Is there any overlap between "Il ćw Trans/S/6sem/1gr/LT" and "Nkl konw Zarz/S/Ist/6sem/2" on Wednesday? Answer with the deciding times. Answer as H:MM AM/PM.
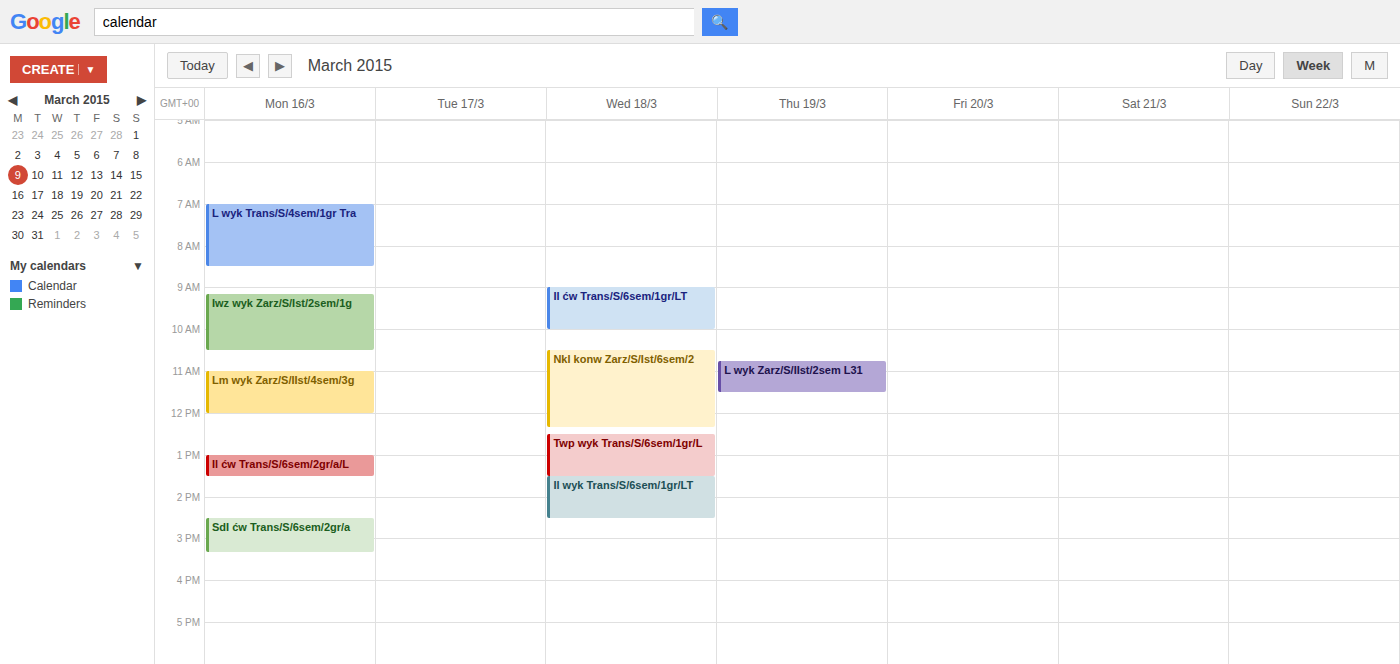
"Il ćw Trans/S/6sem/1gr/LT" ends at 10:00 AM and "Nkl konw Zarz/S/Ist/6sem/2" starts at 10:30 AM -- no overlap.